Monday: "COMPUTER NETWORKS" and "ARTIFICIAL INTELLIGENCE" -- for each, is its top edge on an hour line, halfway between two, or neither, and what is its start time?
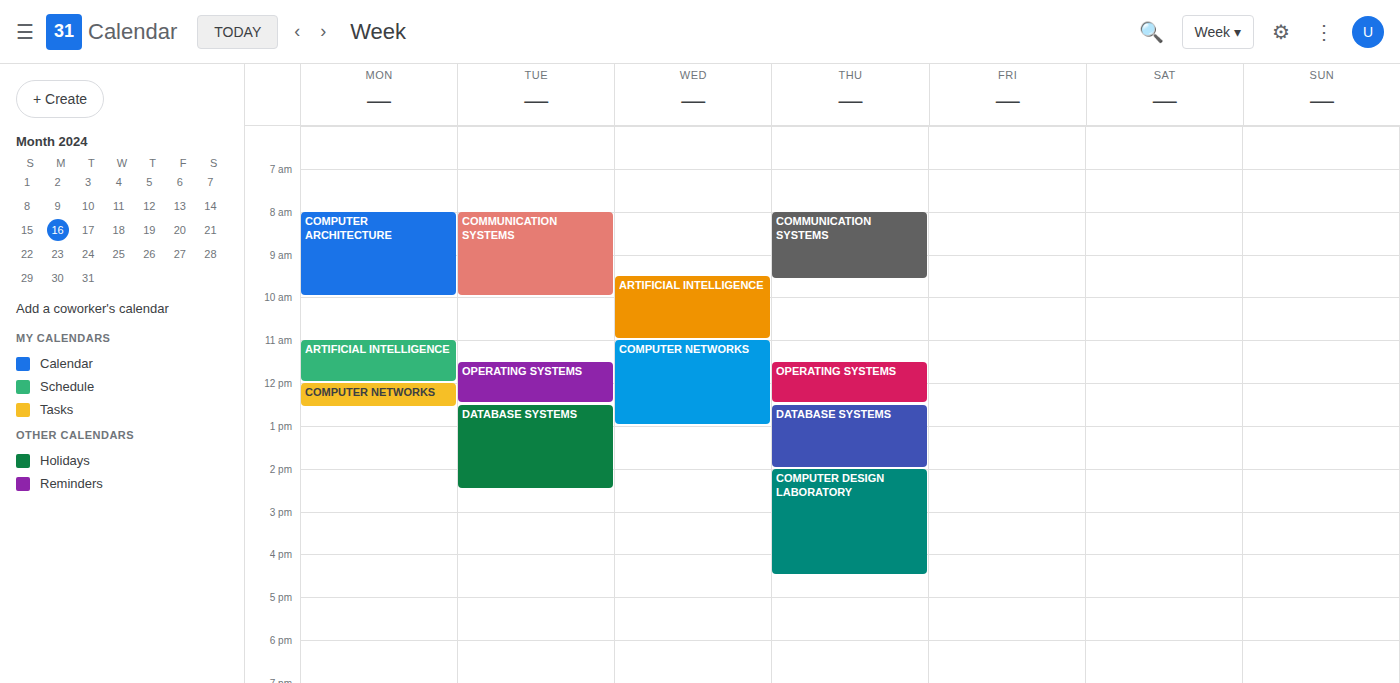
"COMPUTER NETWORKS": 12:00 PM, exactly on the 12 PM line. "ARTIFICIAL INTELLIGENCE": 11:00 AM, exactly on the 11 AM line.